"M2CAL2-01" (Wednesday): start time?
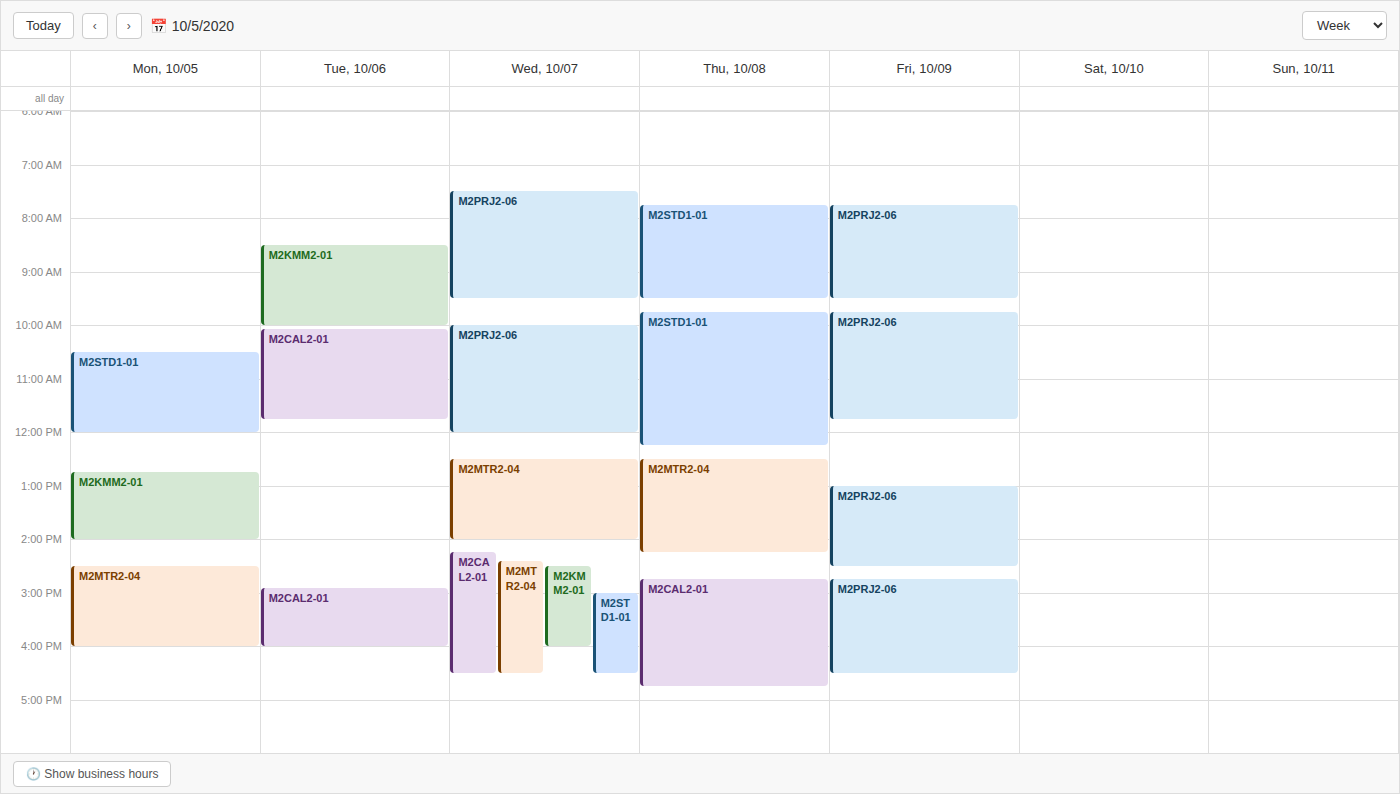
2:15 PM